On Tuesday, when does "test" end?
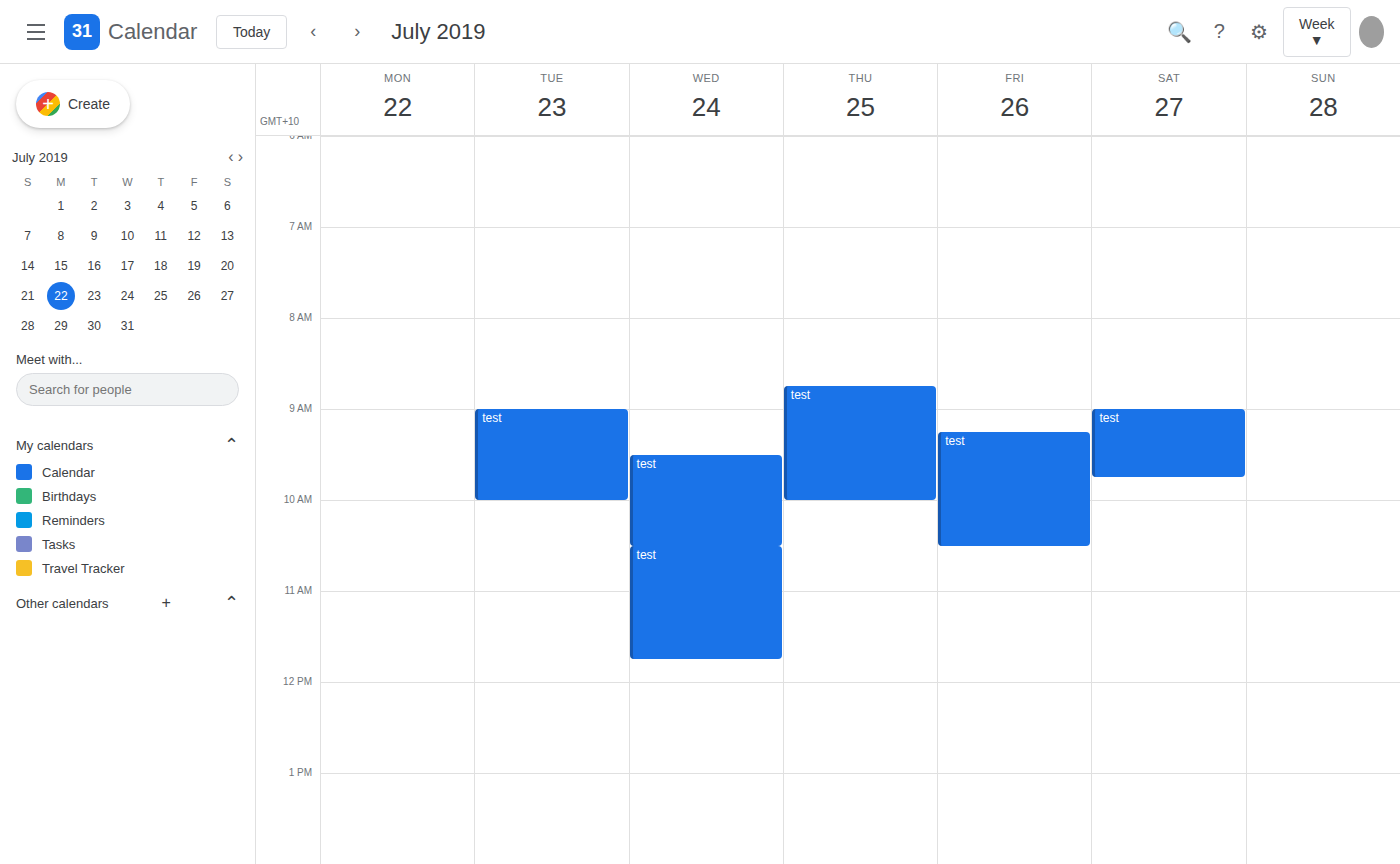
10:00 AM